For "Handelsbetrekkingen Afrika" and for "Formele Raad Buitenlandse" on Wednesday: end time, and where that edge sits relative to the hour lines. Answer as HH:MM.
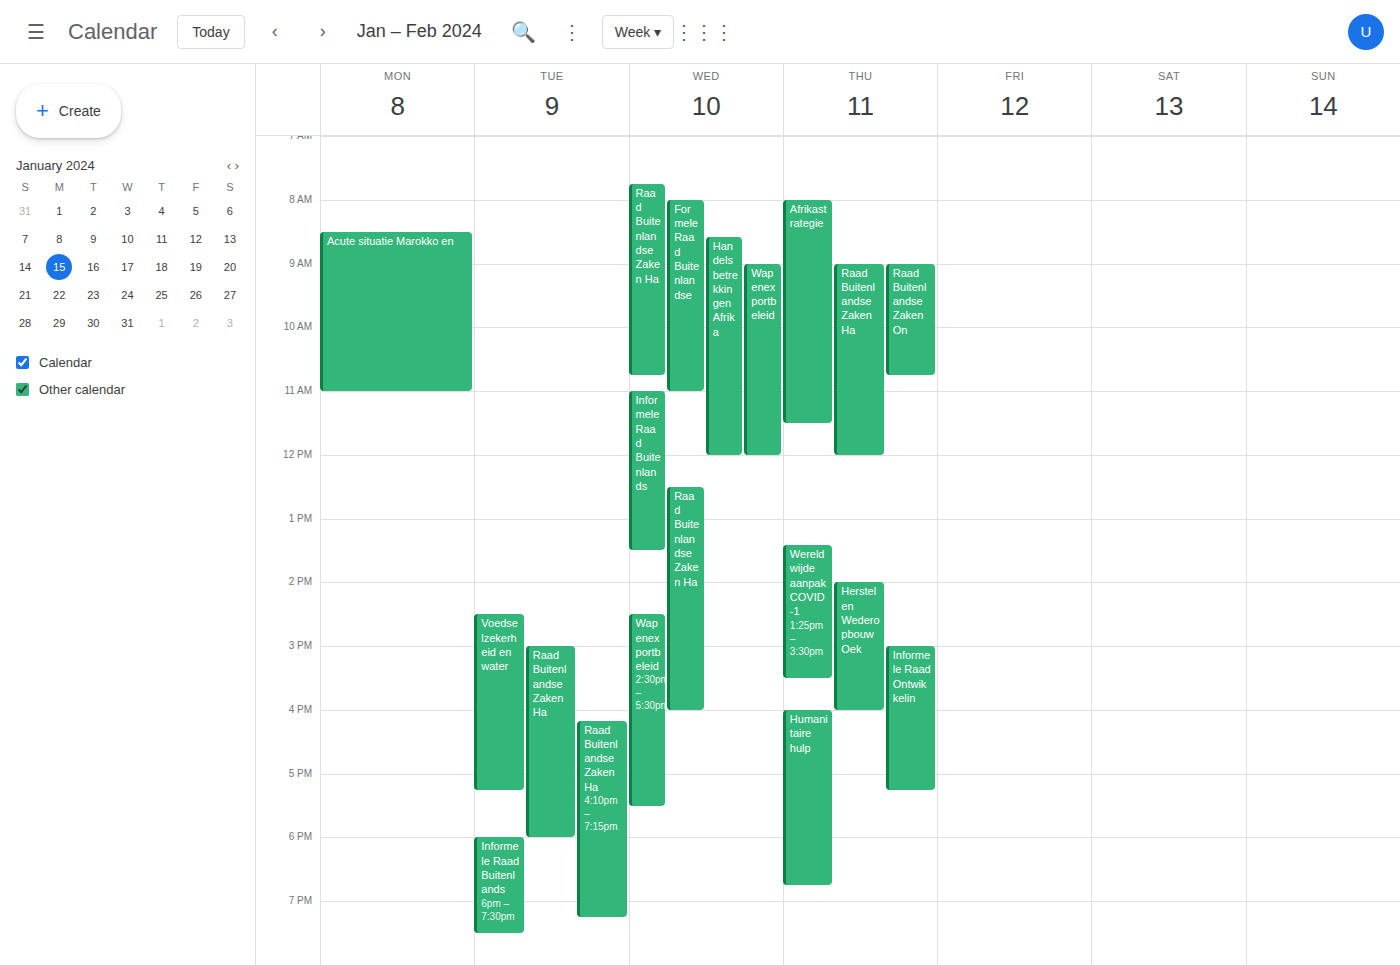
"Handelsbetrekkingen Afrika": 12:00, exactly on the 12:00 line. "Formele Raad Buitenlandse": 11:00, exactly on the 11:00 line.